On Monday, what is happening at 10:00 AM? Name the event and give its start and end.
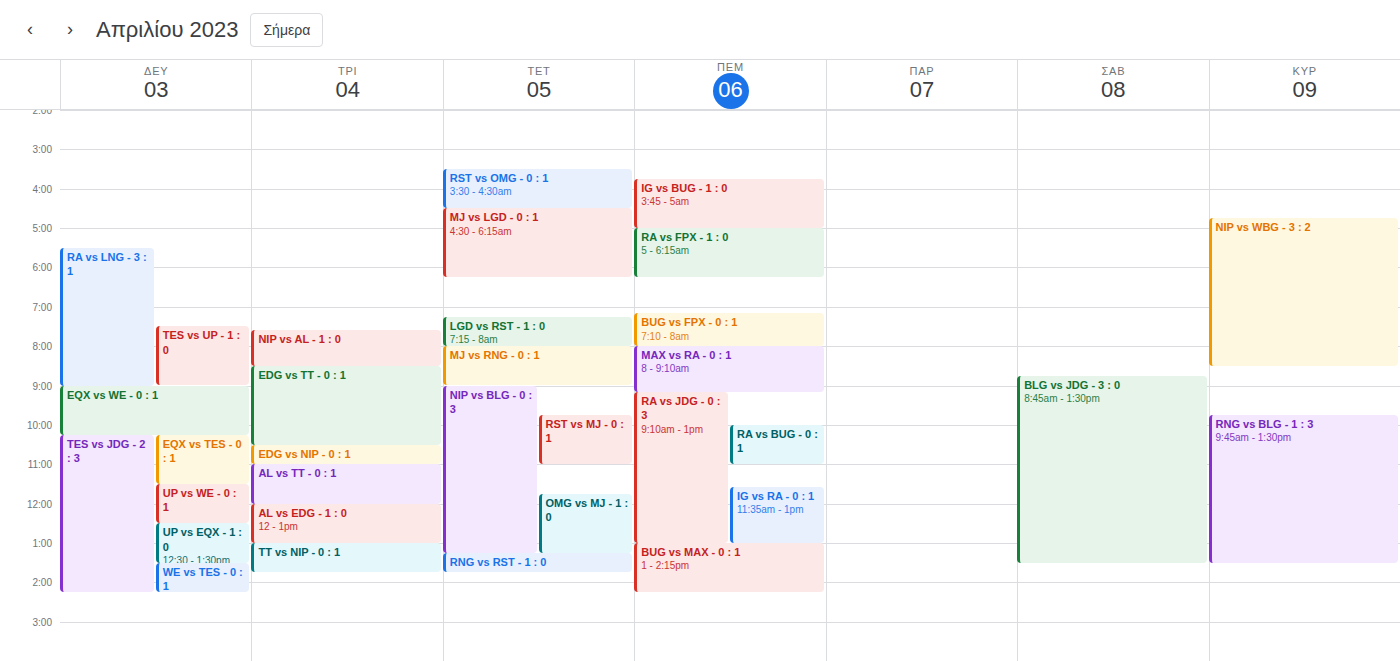
"EQX vs WE - 0 : 1", 9:00 AM to 10:15 AM